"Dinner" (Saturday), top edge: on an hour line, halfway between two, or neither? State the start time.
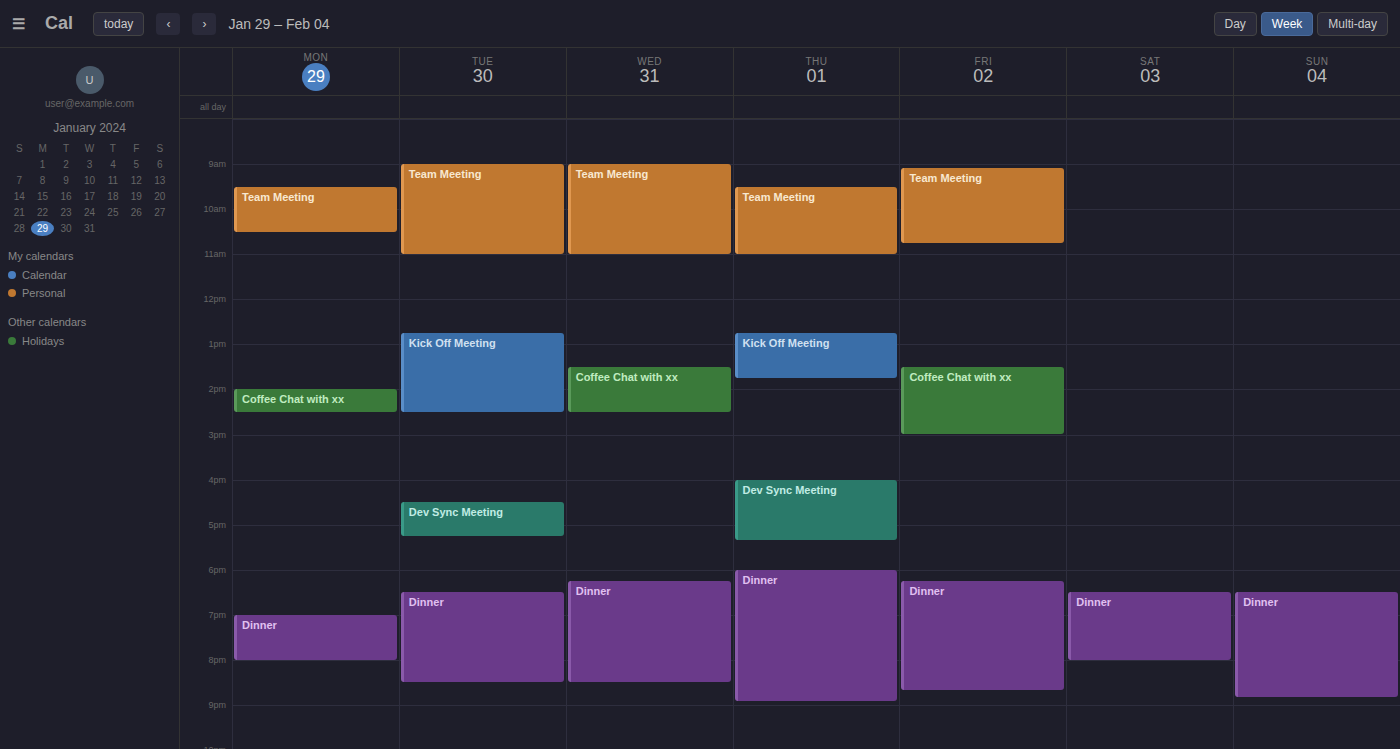
6:30 PM -- halfway between the 6 PM and 7 PM lines.